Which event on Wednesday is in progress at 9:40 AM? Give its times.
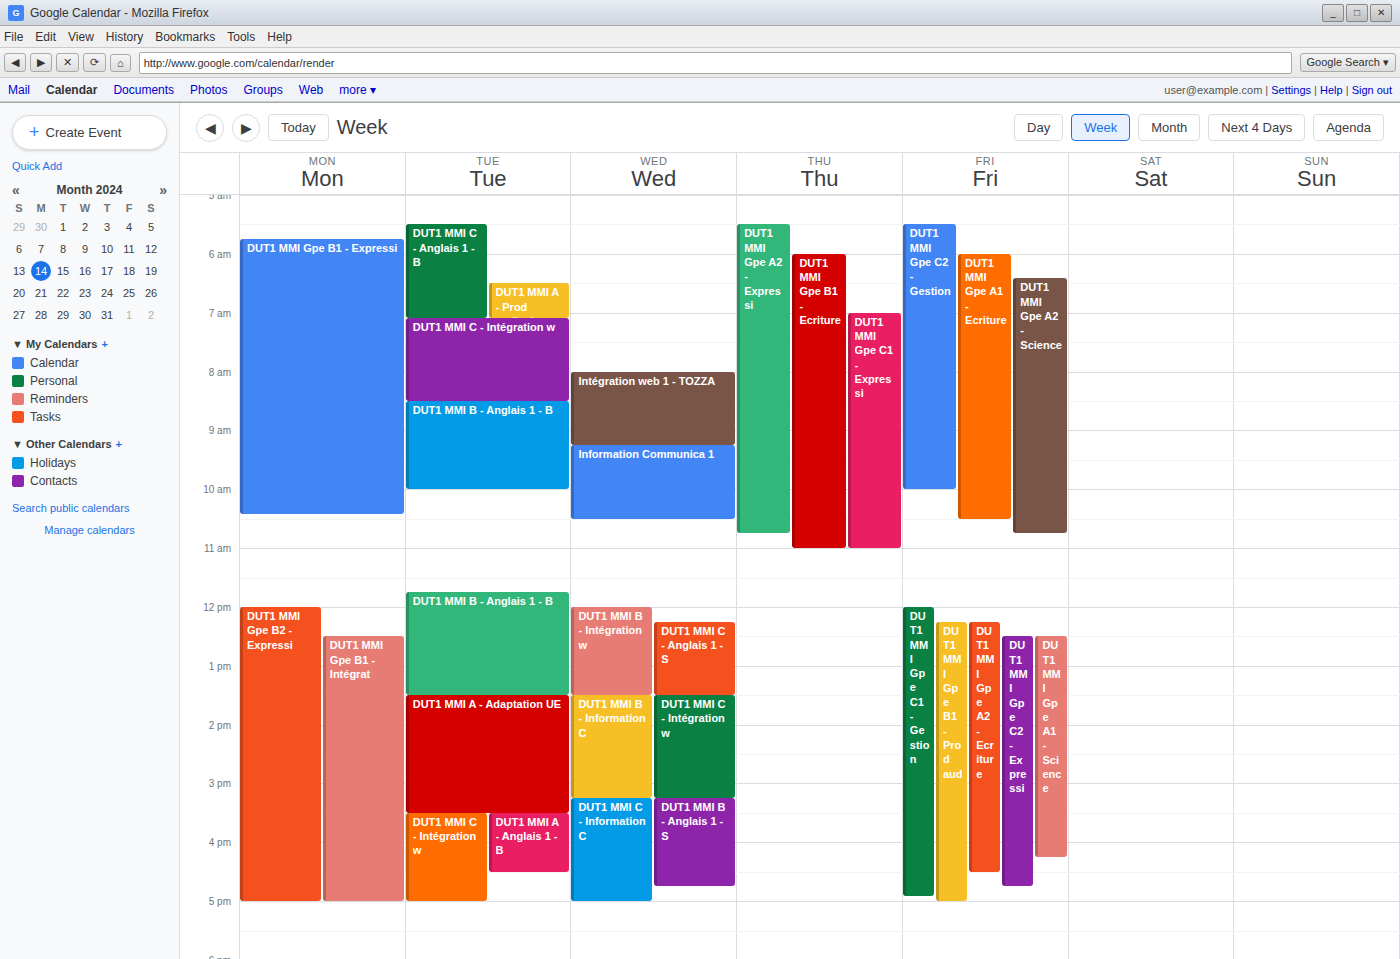
"Information Communica 1", 9:15 AM to 10:30 AM